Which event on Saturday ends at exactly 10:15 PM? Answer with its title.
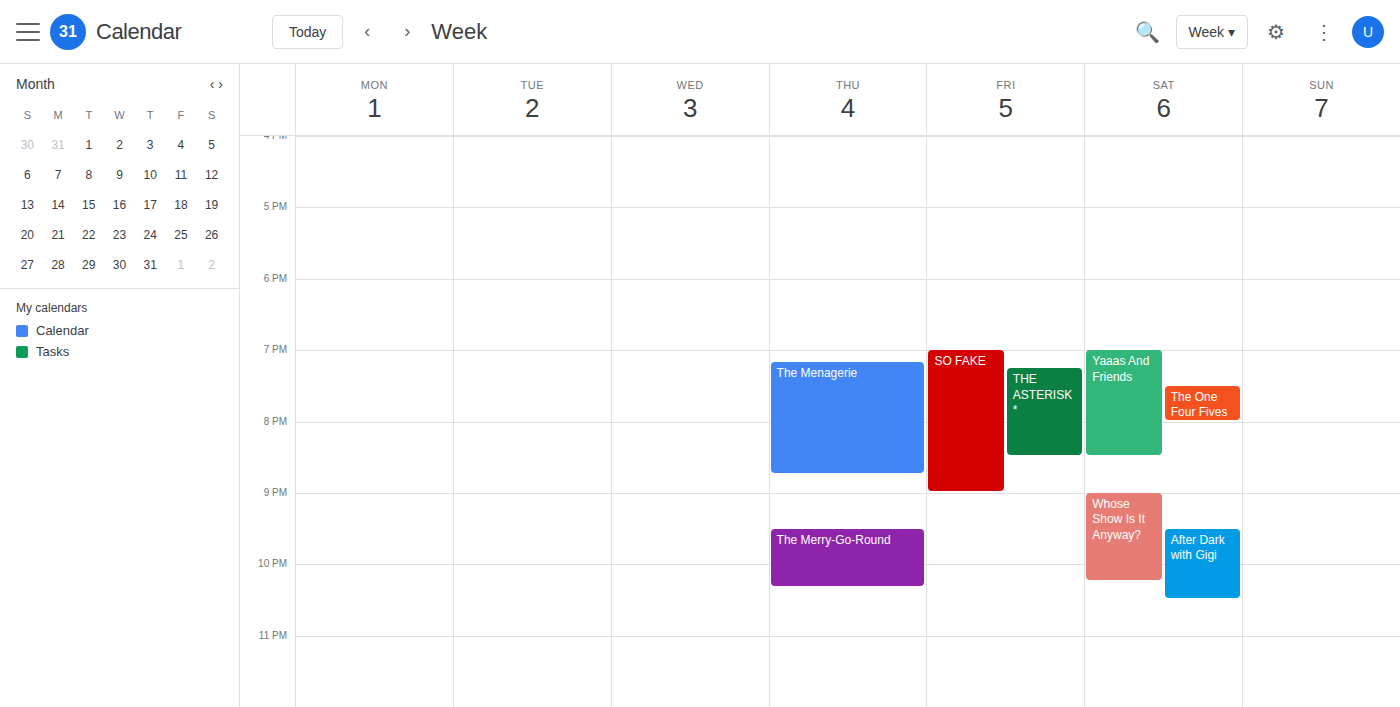
"Whose Show Is It Anyway?"